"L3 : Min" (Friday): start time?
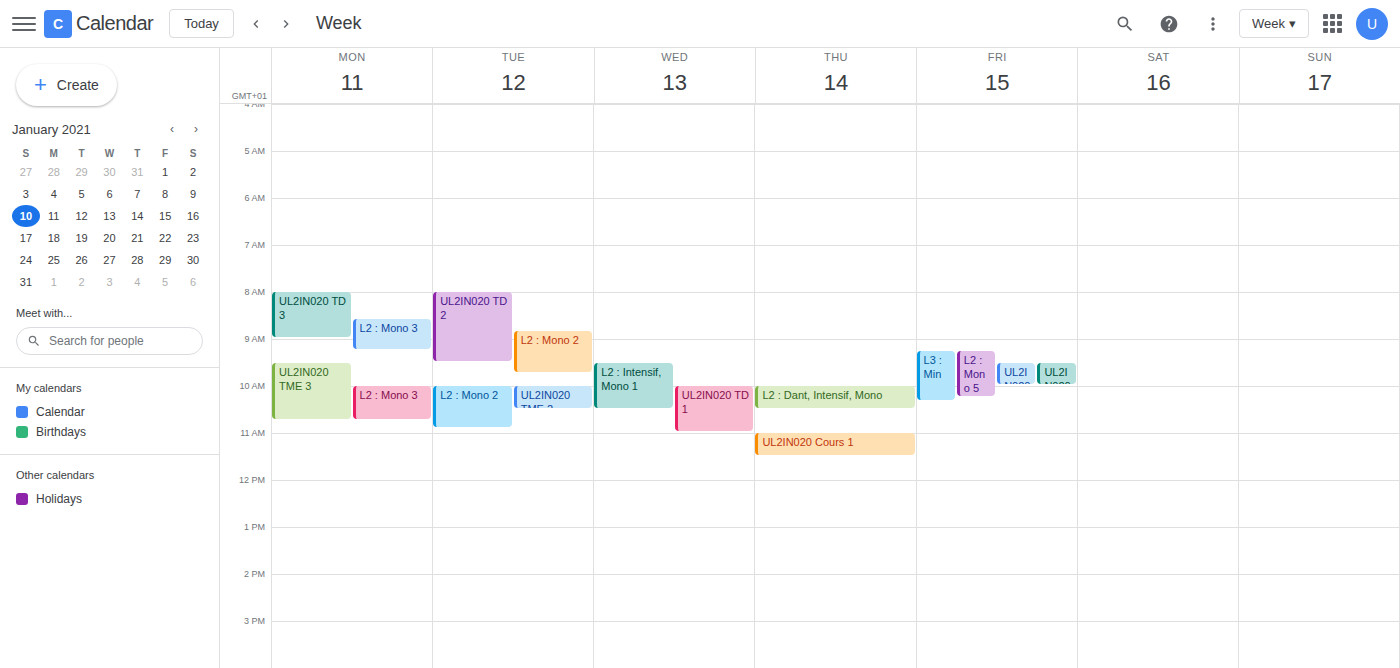
09:15